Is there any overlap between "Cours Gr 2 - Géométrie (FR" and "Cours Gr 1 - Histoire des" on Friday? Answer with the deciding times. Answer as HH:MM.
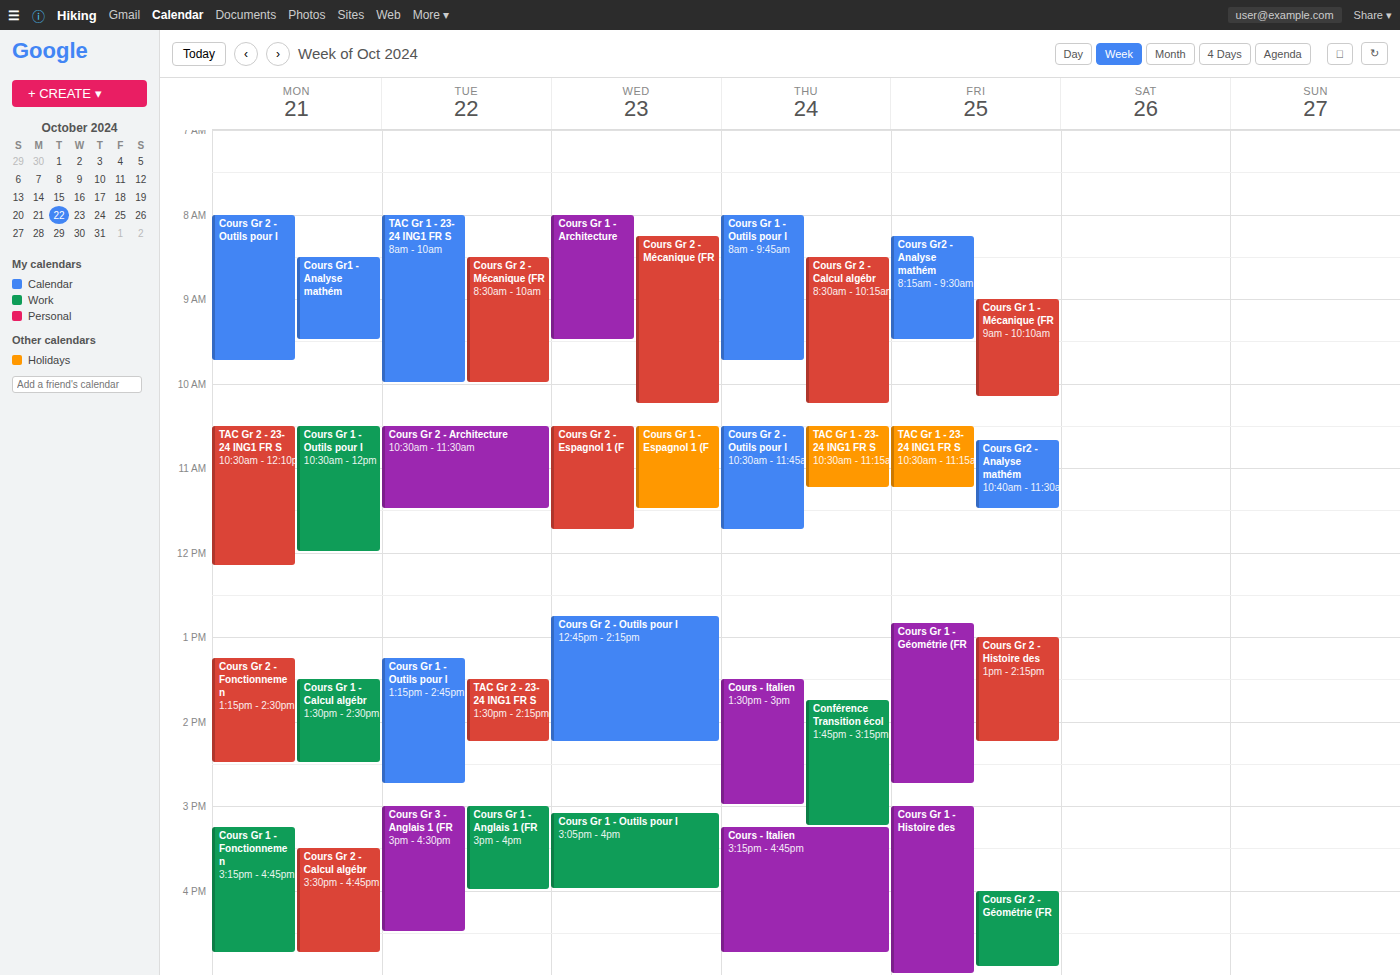
"Cours Gr 2 - Géométrie (FR" runs 16:00 to 16:55, inside "Cours Gr 1 - Histoire des" -- they overlap.